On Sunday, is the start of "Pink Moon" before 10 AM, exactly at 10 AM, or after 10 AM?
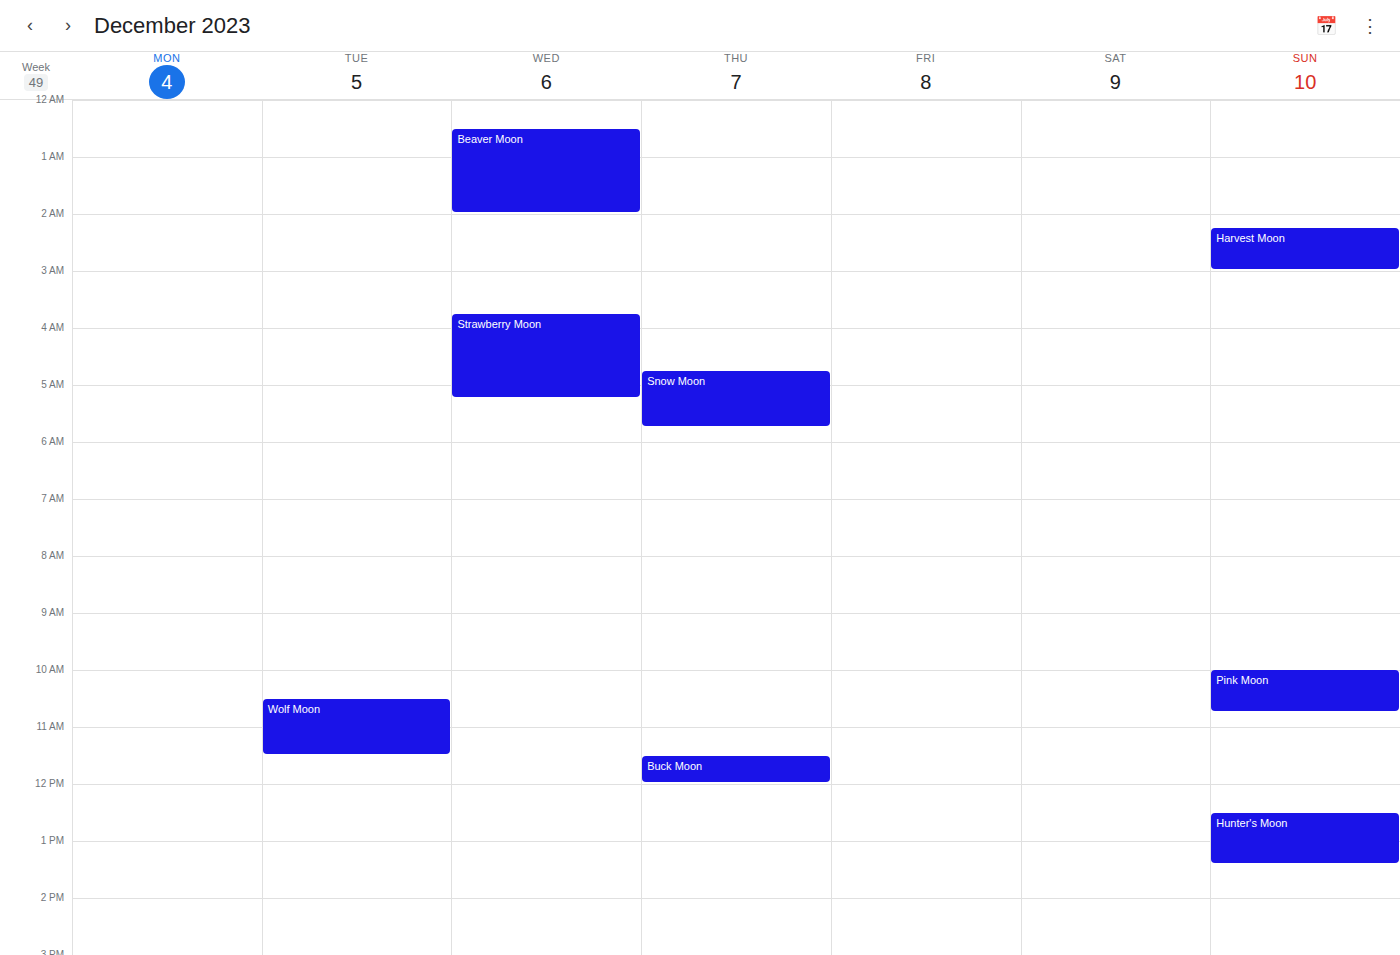
10:00 AM -- exactly at 10 AM, on the 10 AM line.